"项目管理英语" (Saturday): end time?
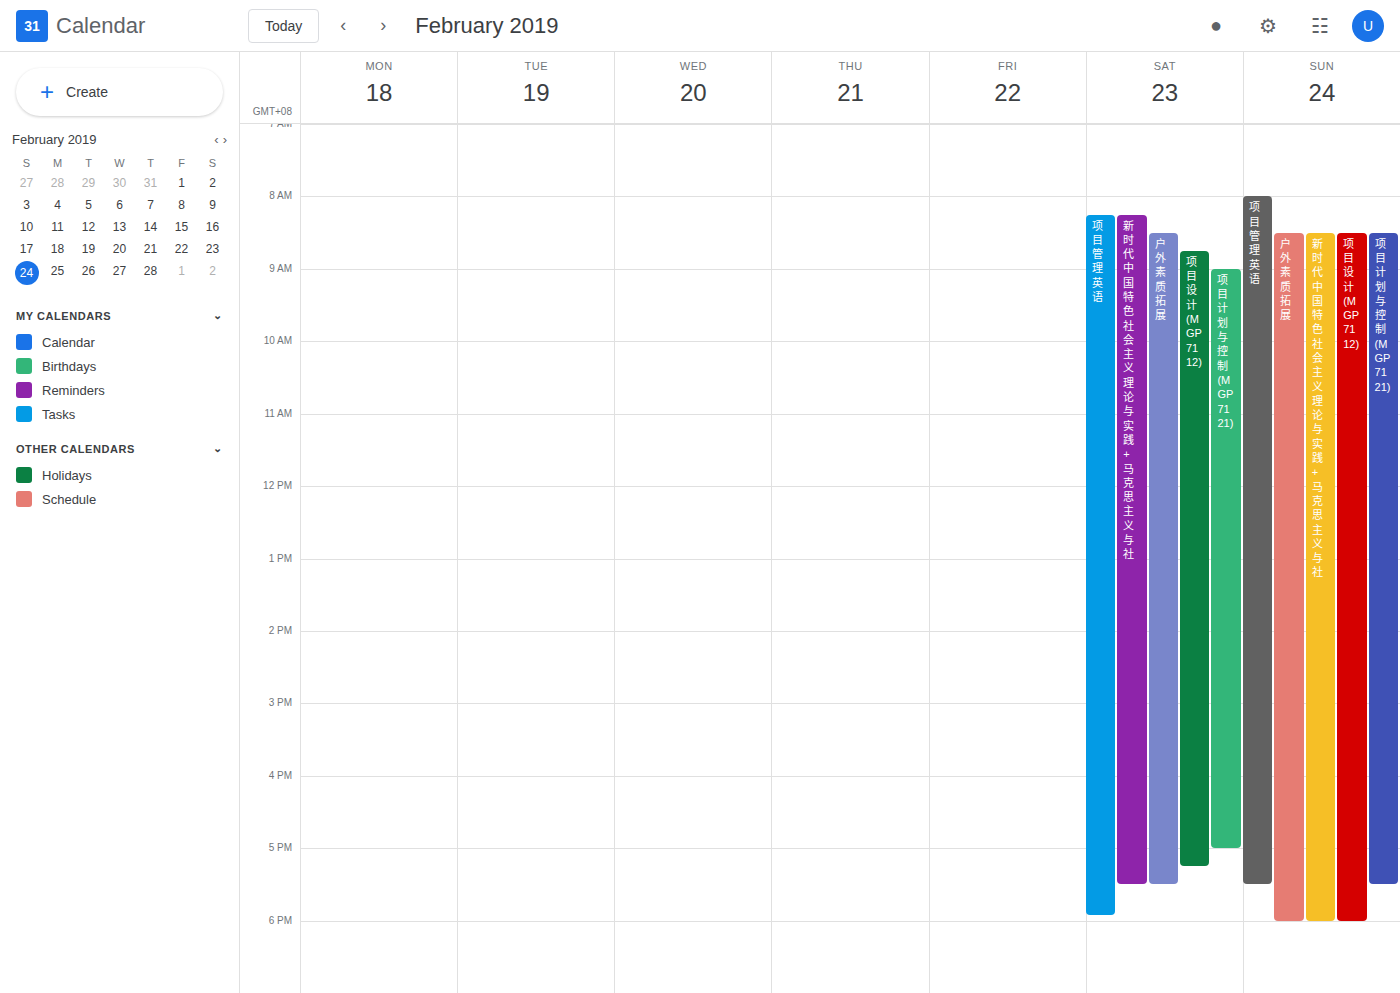
17:55